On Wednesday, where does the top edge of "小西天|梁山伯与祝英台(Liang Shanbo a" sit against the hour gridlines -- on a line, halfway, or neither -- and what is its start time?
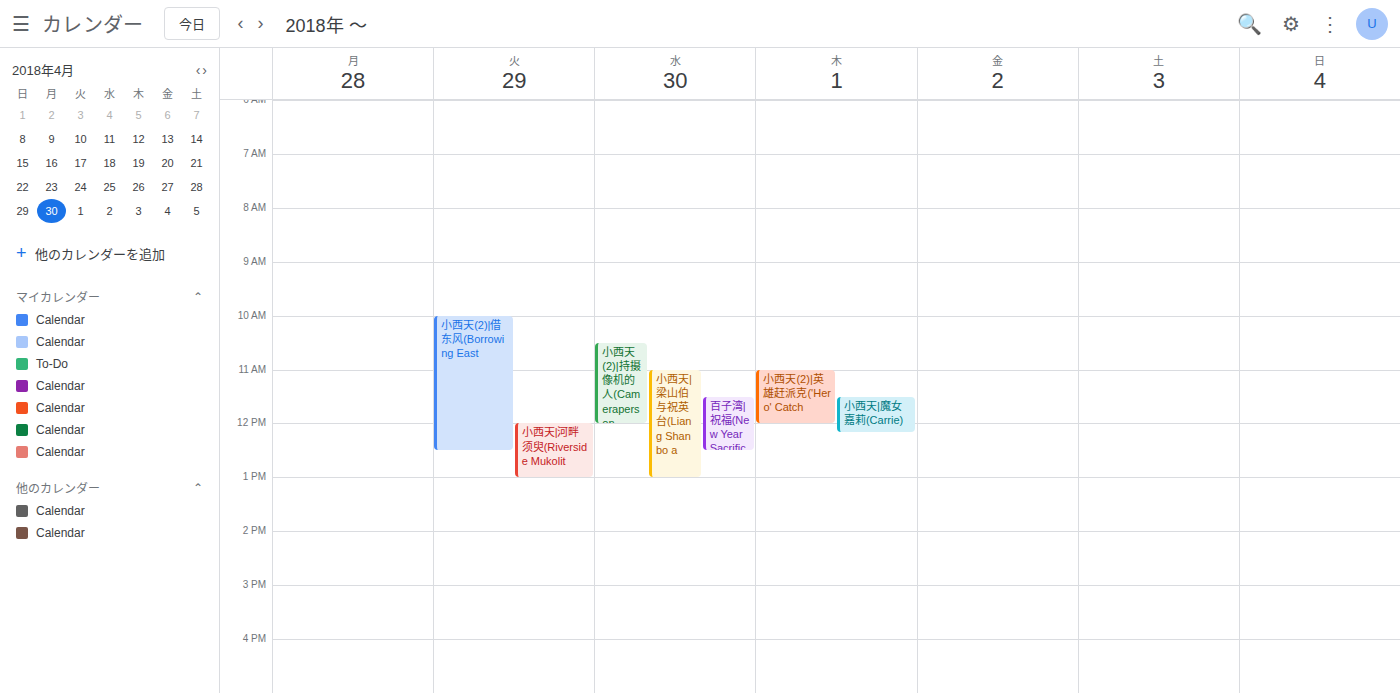
11:00 AM -- exactly on the 11 AM line.